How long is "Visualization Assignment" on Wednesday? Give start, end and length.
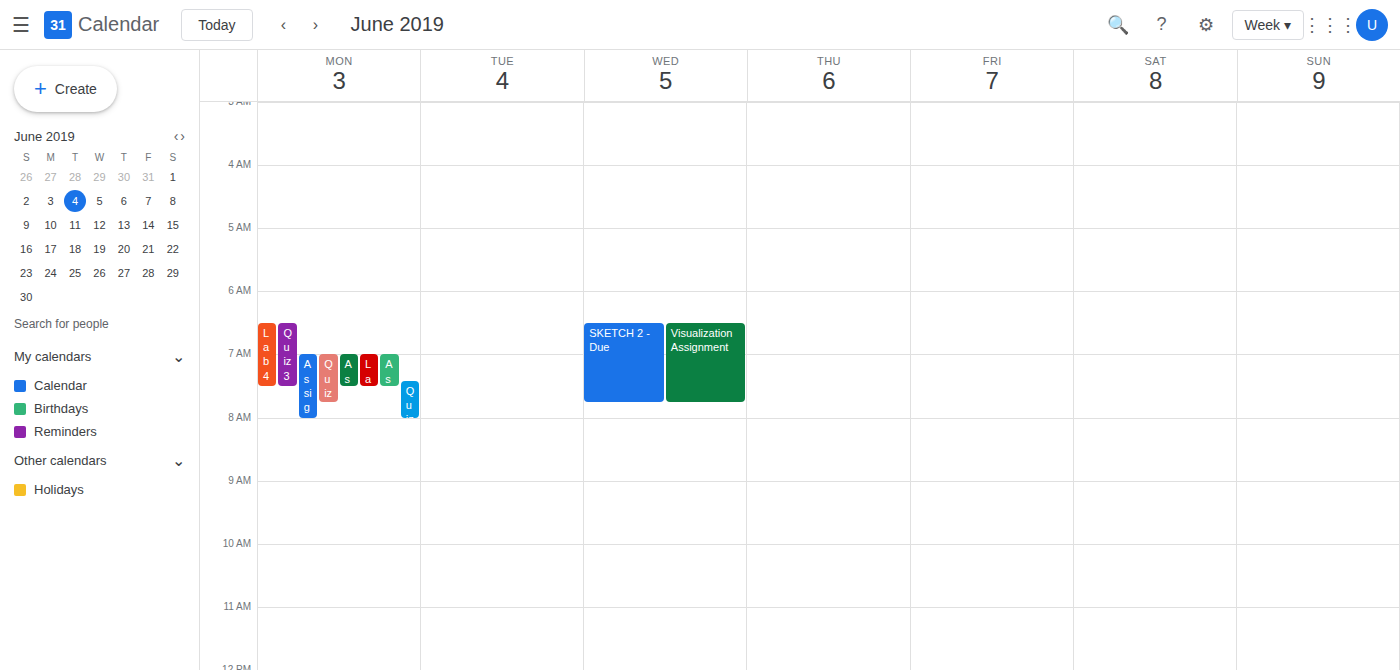
6:30 AM to 7:45 AM, 1 hour 15 minutes